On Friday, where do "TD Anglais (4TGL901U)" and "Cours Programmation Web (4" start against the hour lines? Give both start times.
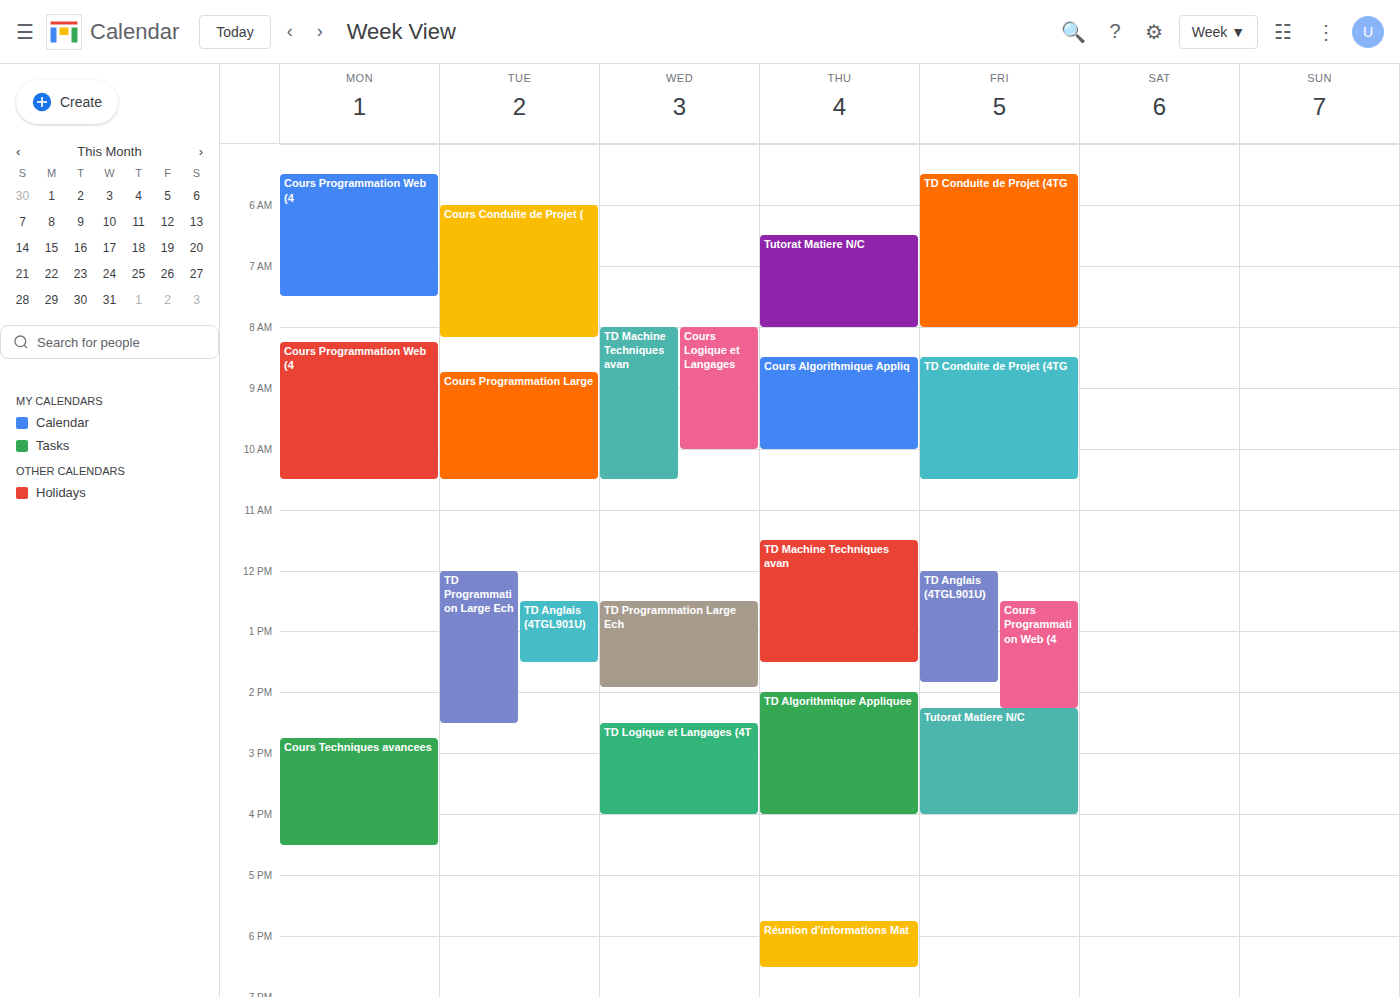
"TD Anglais (4TGL901U)": 12:00 PM, exactly on the 12 PM line. "Cours Programmation Web (4": 12:30 PM, halfway between the 12 PM and 1 PM lines.